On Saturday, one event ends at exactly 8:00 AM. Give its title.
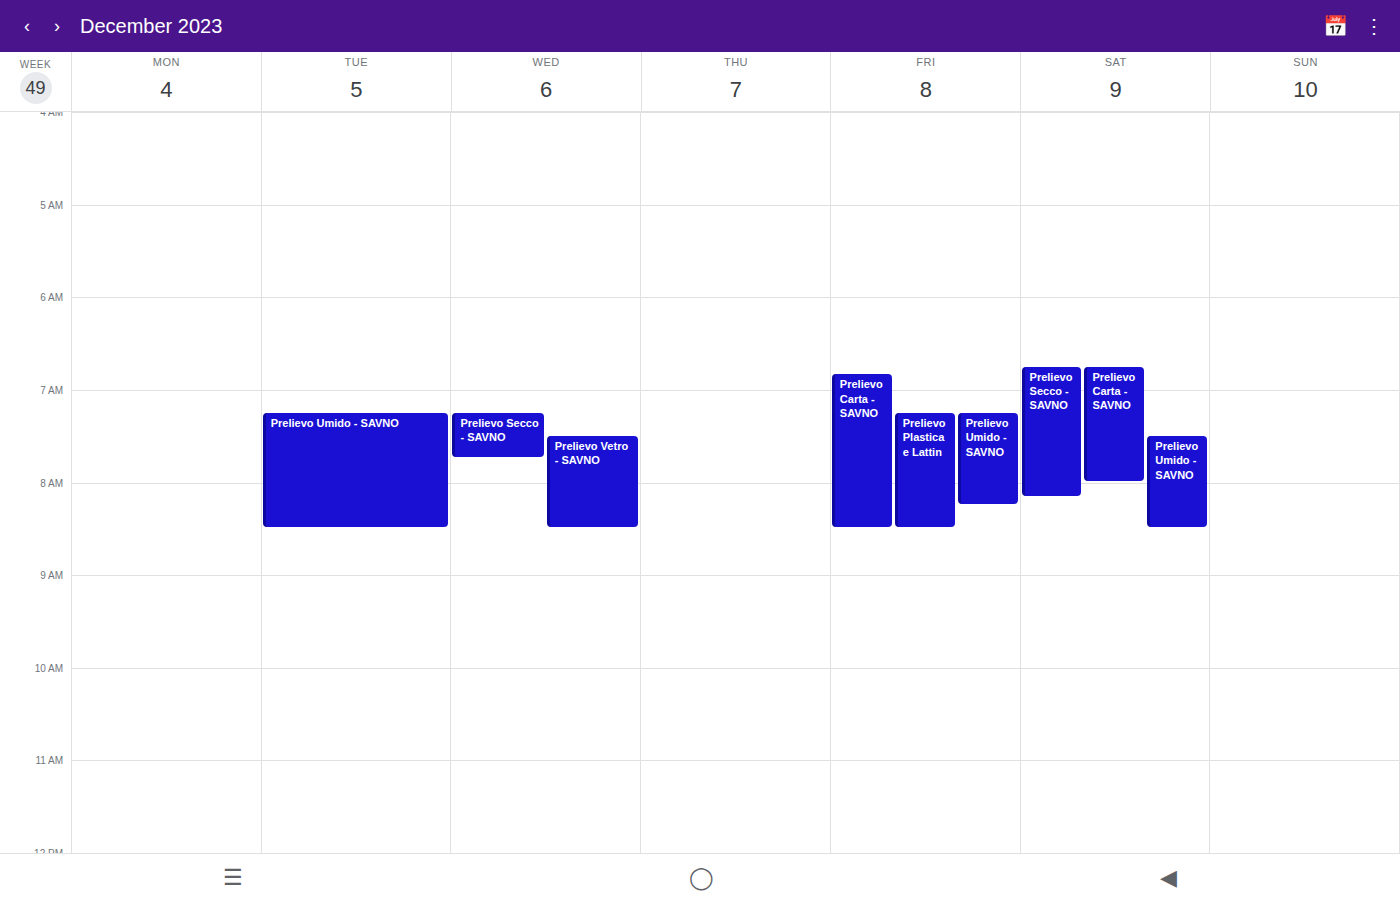
"Prelievo Carta - SAVNO"